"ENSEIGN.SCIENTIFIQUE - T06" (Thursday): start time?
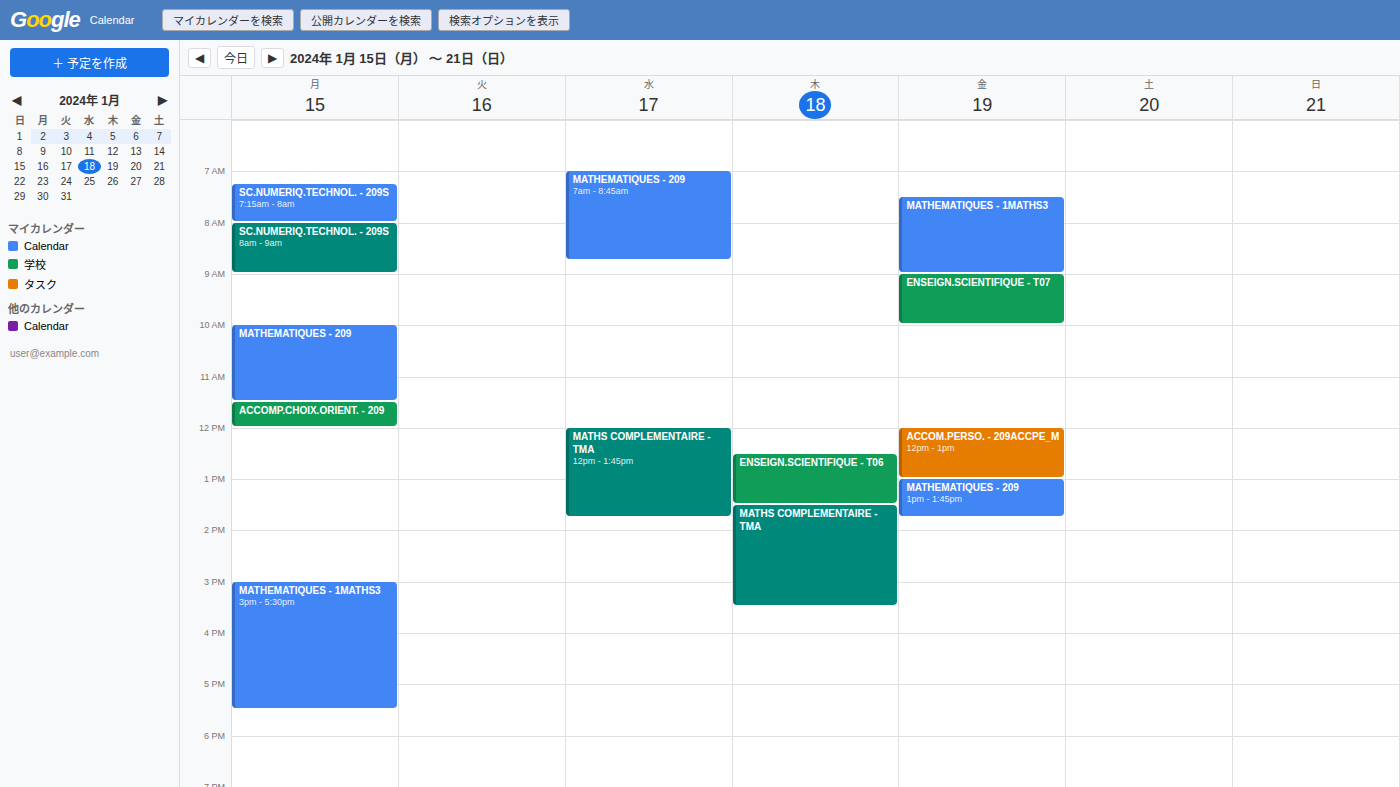
12:30 PM